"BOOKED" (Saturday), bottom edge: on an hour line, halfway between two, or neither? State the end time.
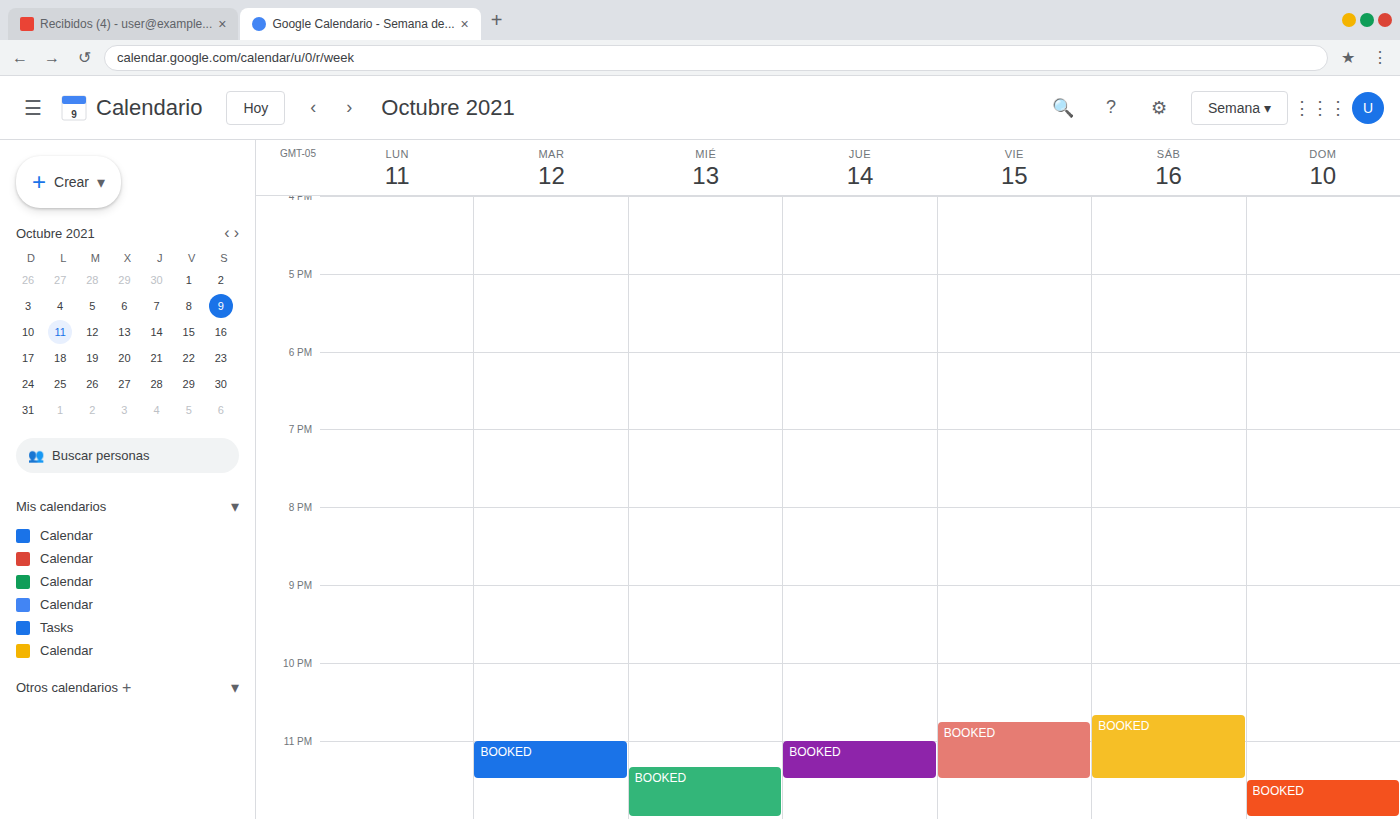
23:30 -- halfway between the 23:00 and 24:00 lines.